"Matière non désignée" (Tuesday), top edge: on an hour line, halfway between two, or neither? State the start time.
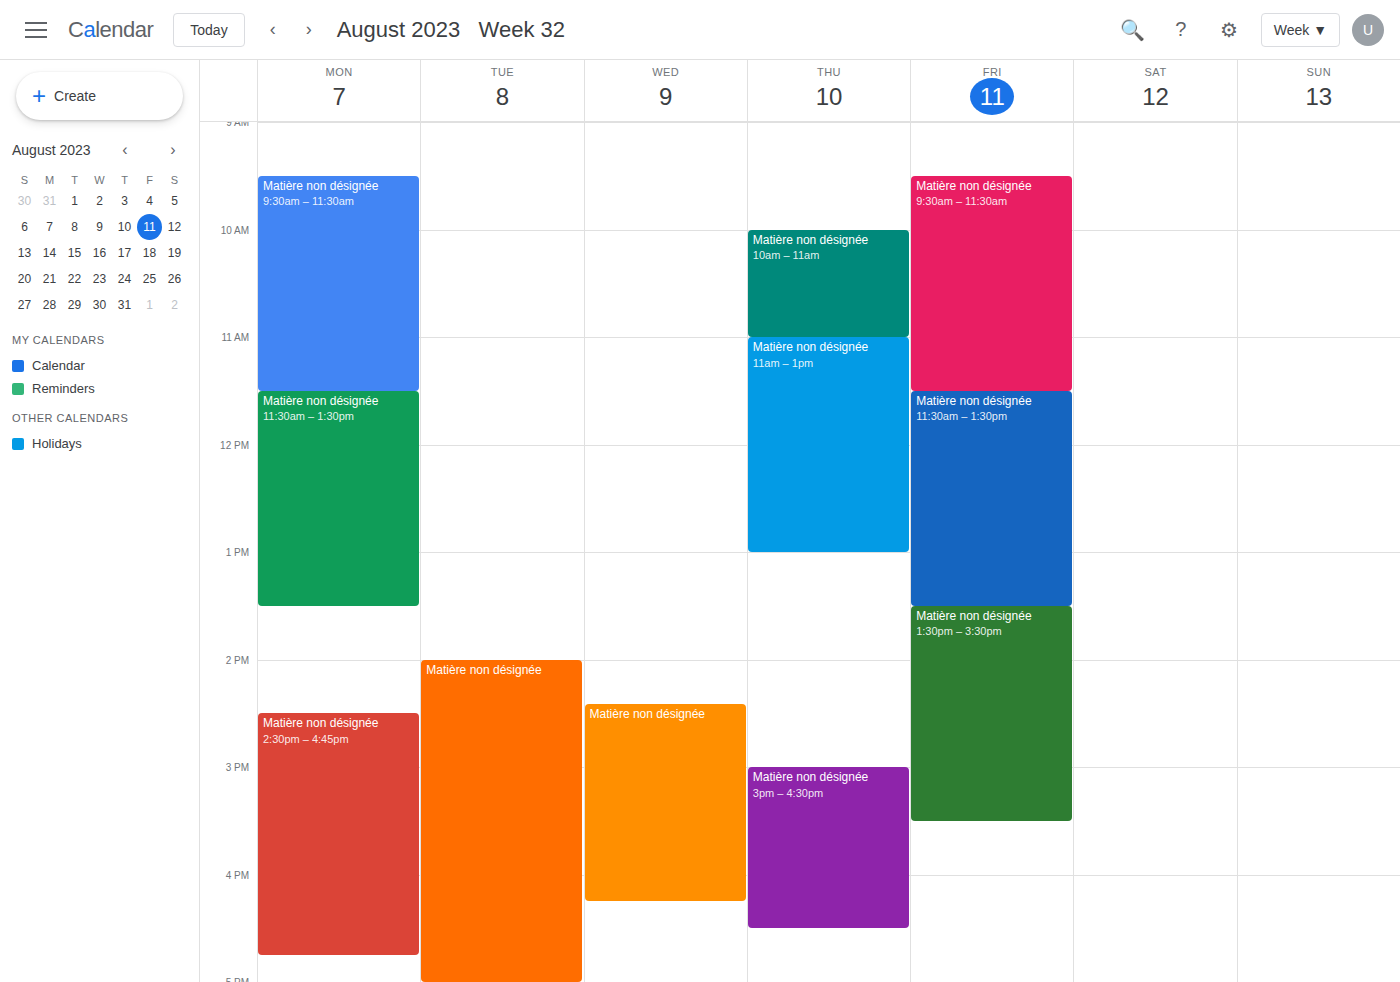
14:00 -- exactly on the 14:00 line.